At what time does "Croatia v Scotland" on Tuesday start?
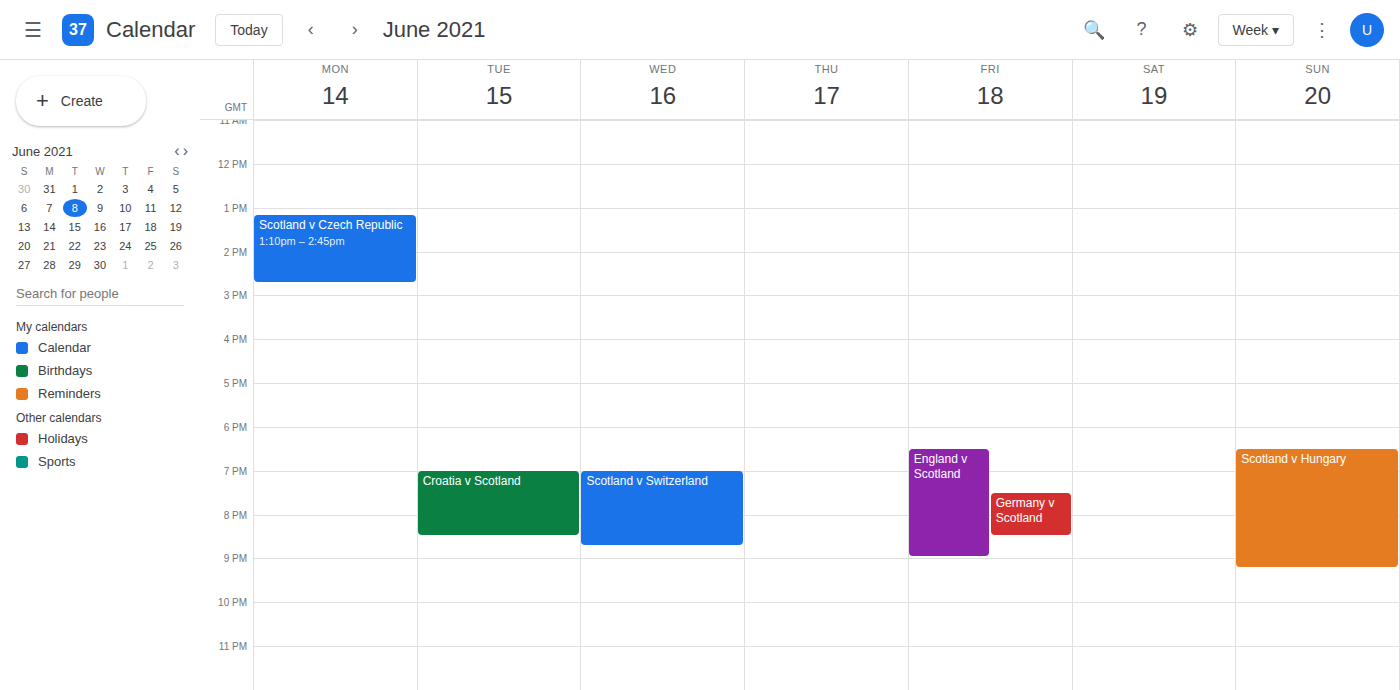
7:00 PM